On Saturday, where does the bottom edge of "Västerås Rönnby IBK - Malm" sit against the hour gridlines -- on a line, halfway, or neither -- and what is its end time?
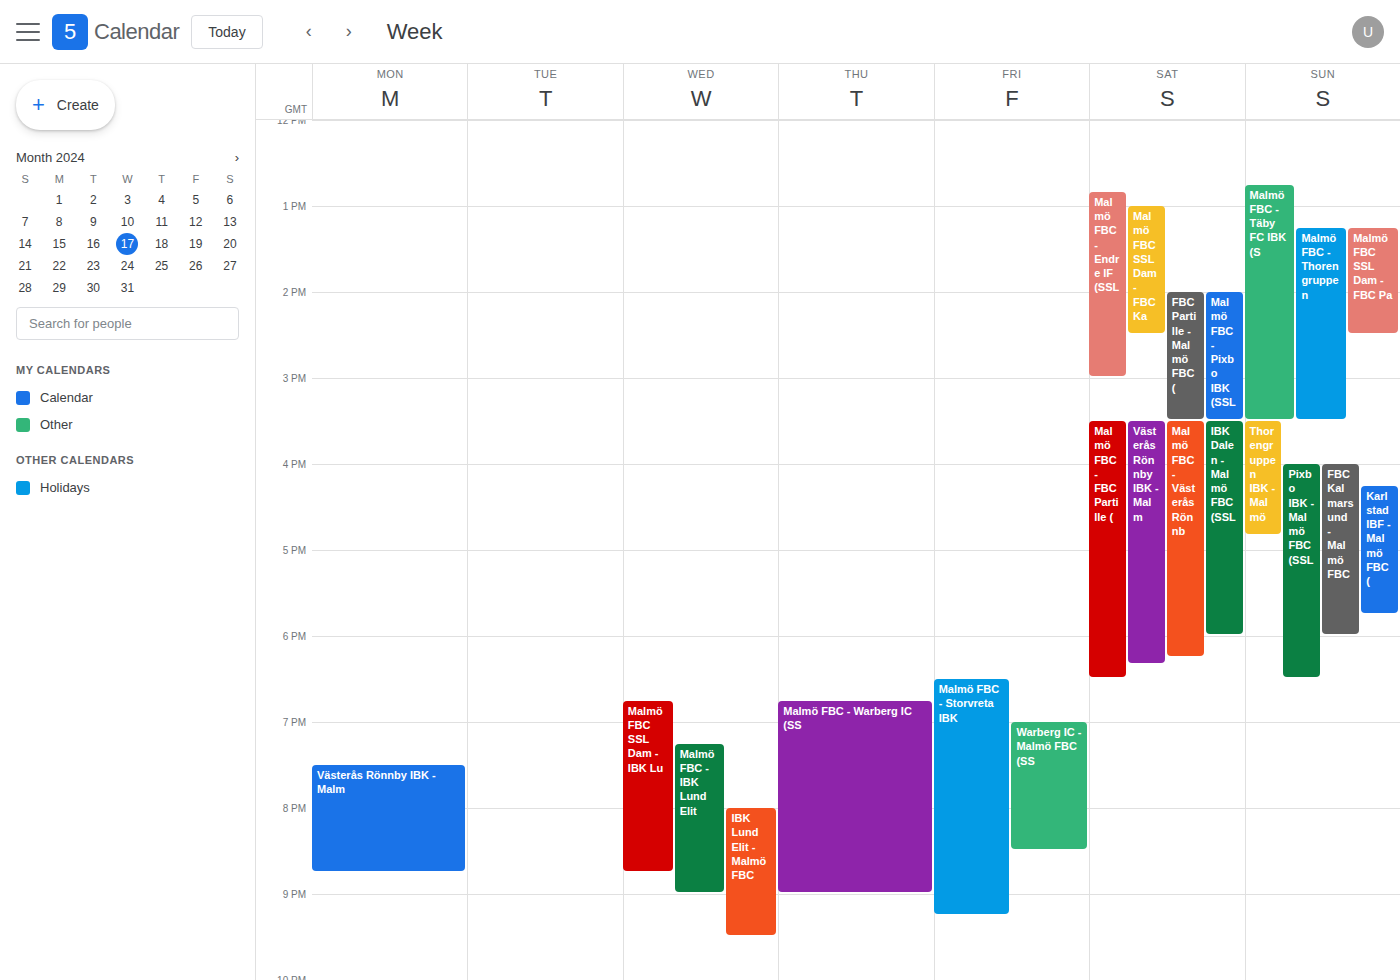
6:20 PM -- neither: 20 minutes below the 6 PM line and 40 minutes above the 7 PM line.